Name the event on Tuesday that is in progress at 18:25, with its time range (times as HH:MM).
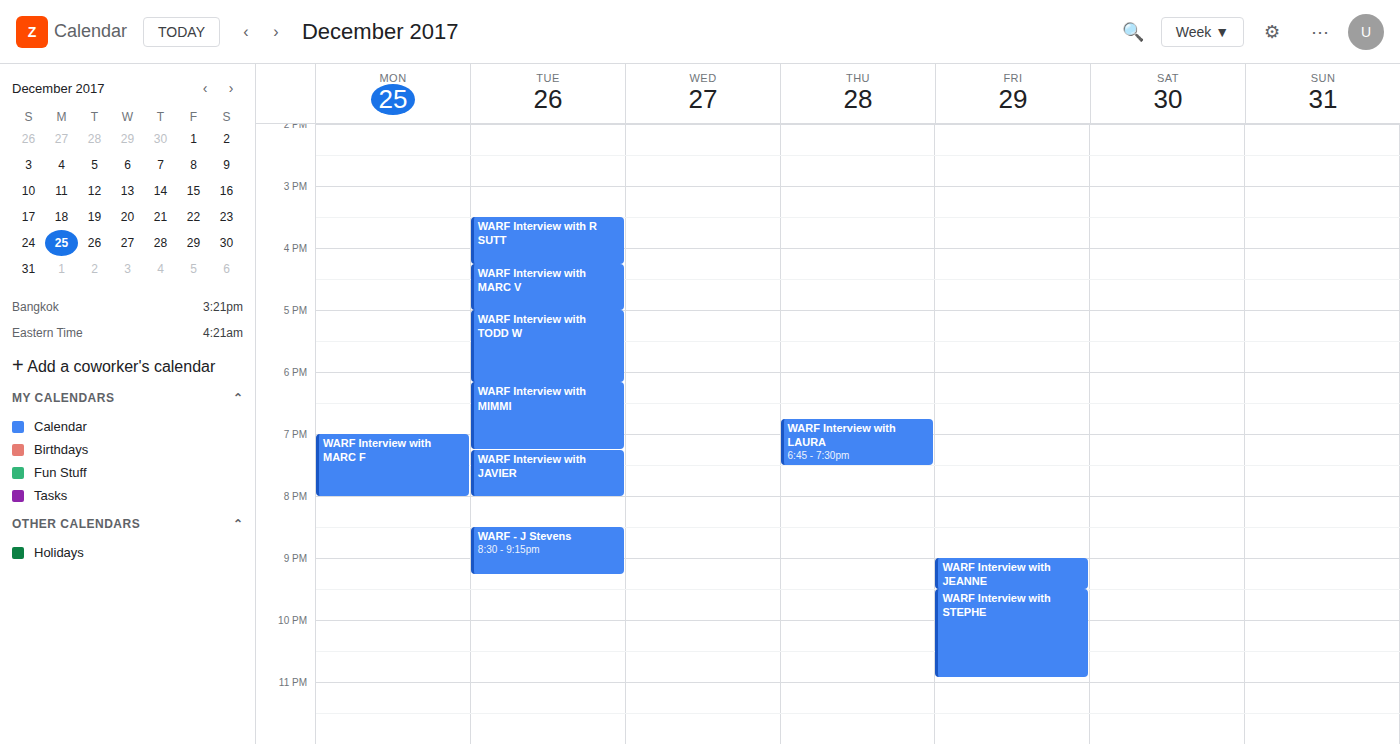
"WARF Interview with MIMMI", 18:10 to 19:15